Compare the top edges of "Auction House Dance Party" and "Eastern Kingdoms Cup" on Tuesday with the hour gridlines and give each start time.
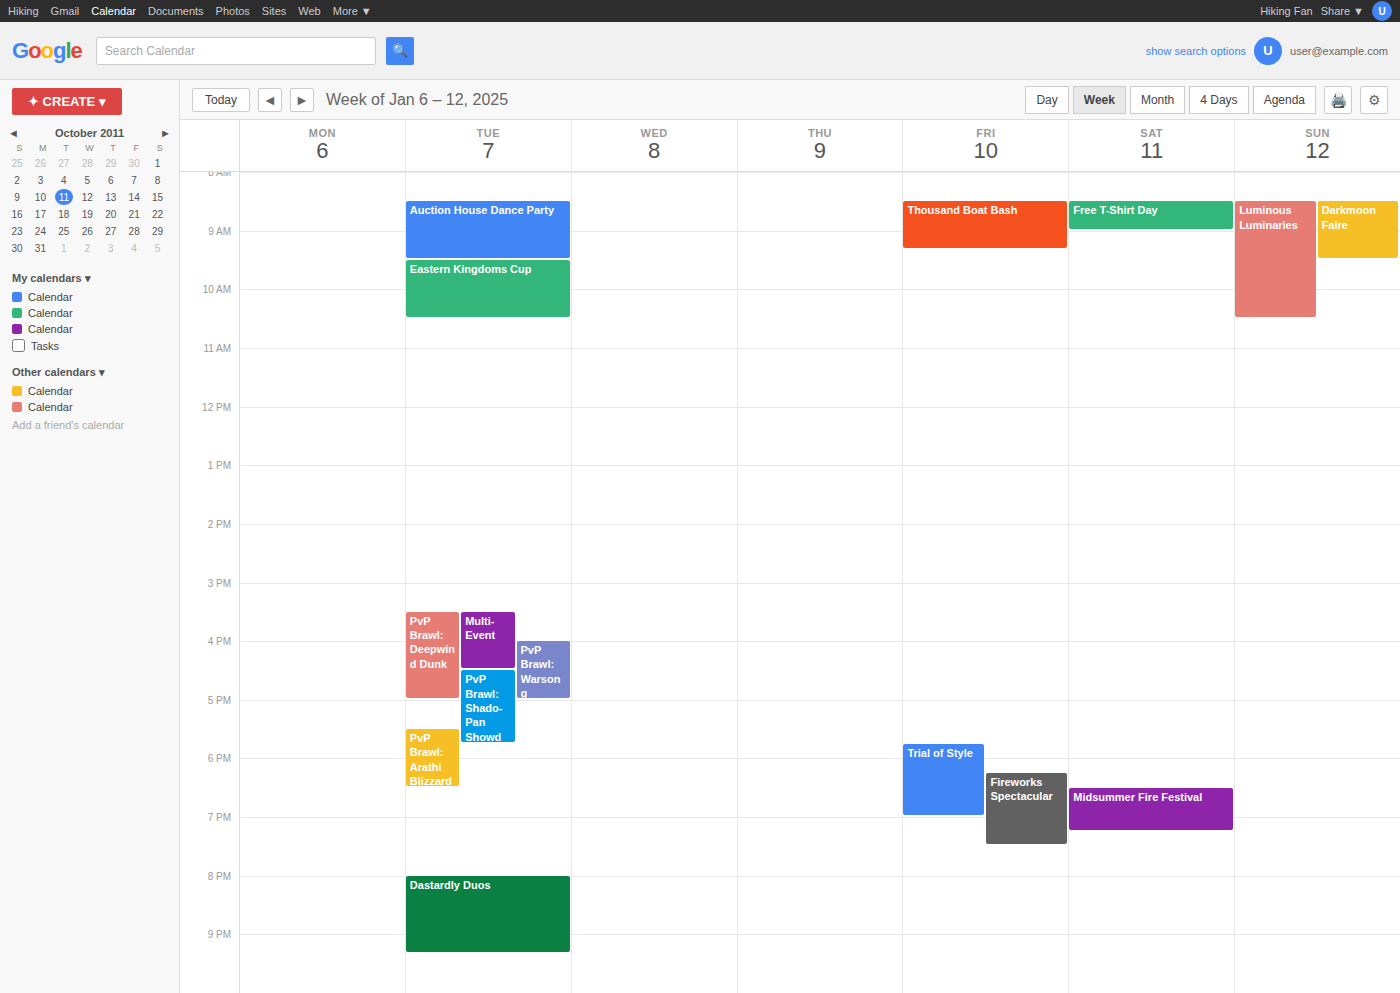
"Auction House Dance Party": 8:30 AM, halfway between the 8 AM and 9 AM lines. "Eastern Kingdoms Cup": 9:30 AM, halfway between the 9 AM and 10 AM lines.